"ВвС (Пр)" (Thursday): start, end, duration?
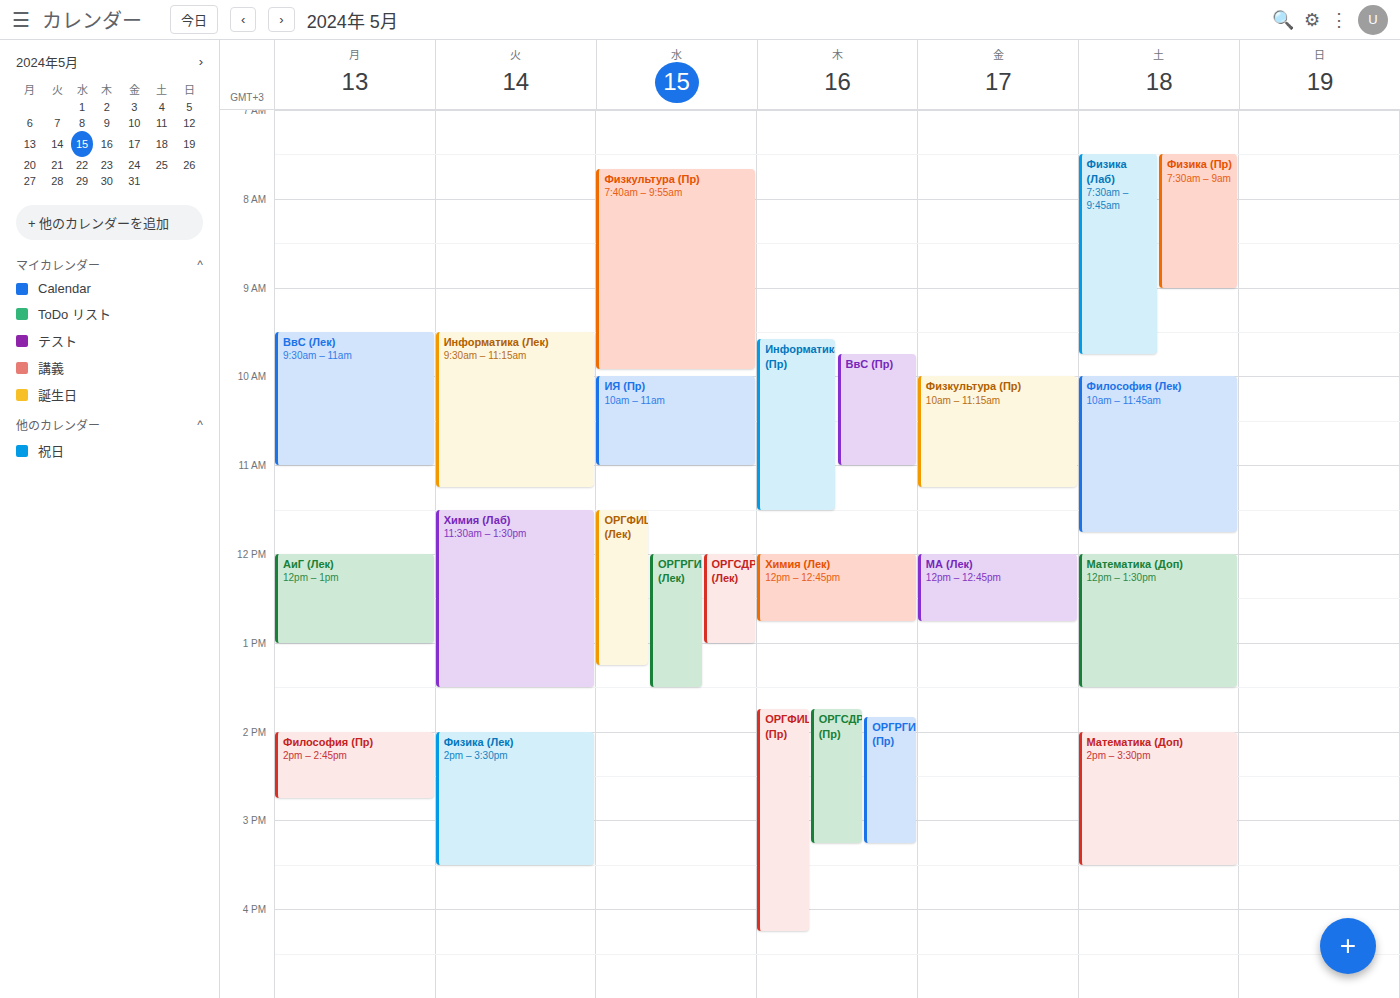
9:45 AM to 11:00 AM, 1 hour 15 minutes